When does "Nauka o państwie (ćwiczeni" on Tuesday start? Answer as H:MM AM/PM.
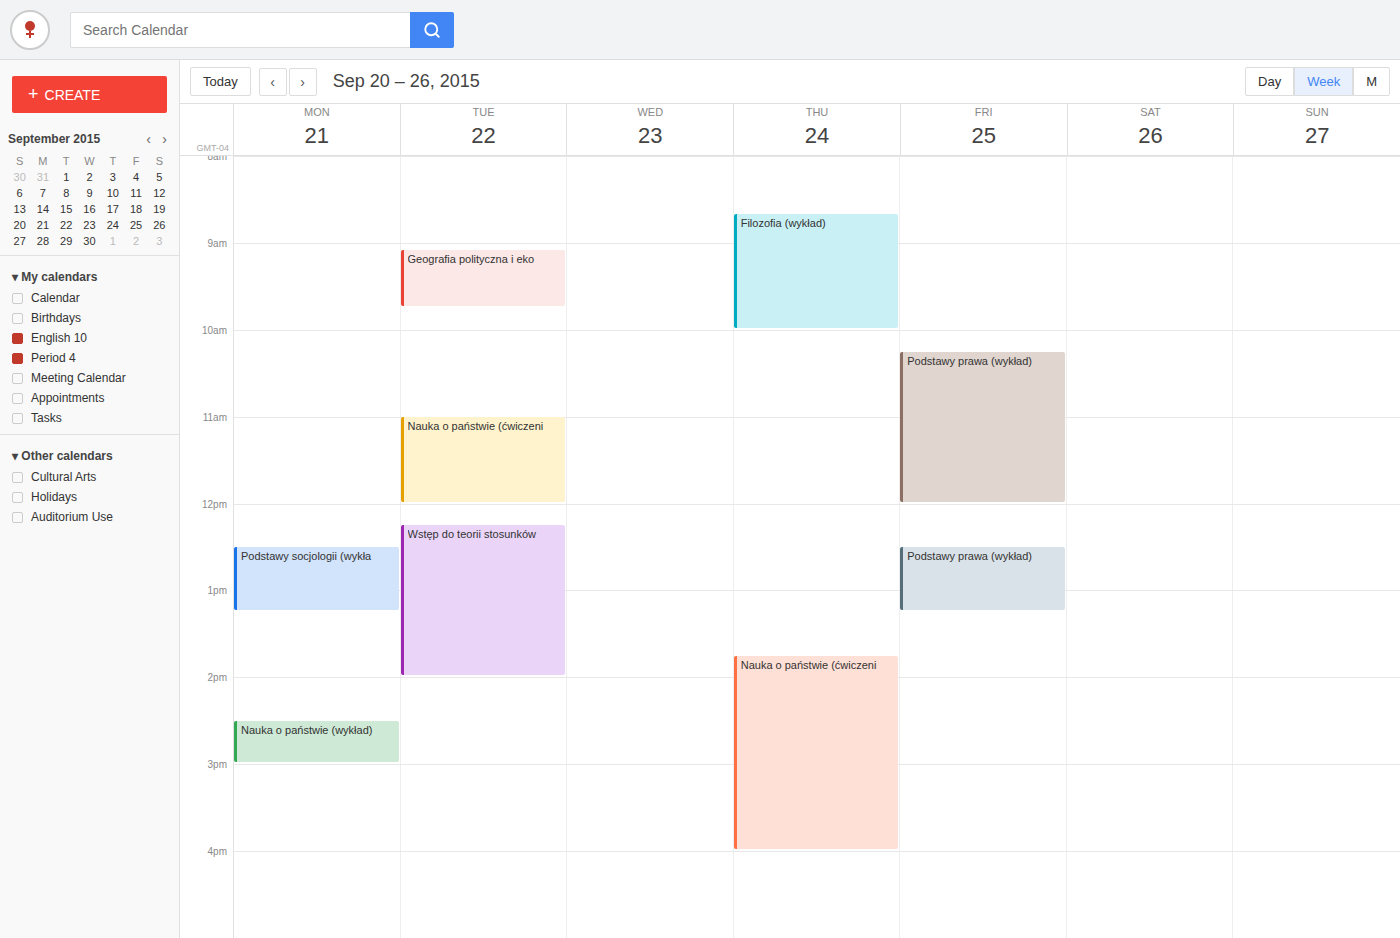
11:00 AM